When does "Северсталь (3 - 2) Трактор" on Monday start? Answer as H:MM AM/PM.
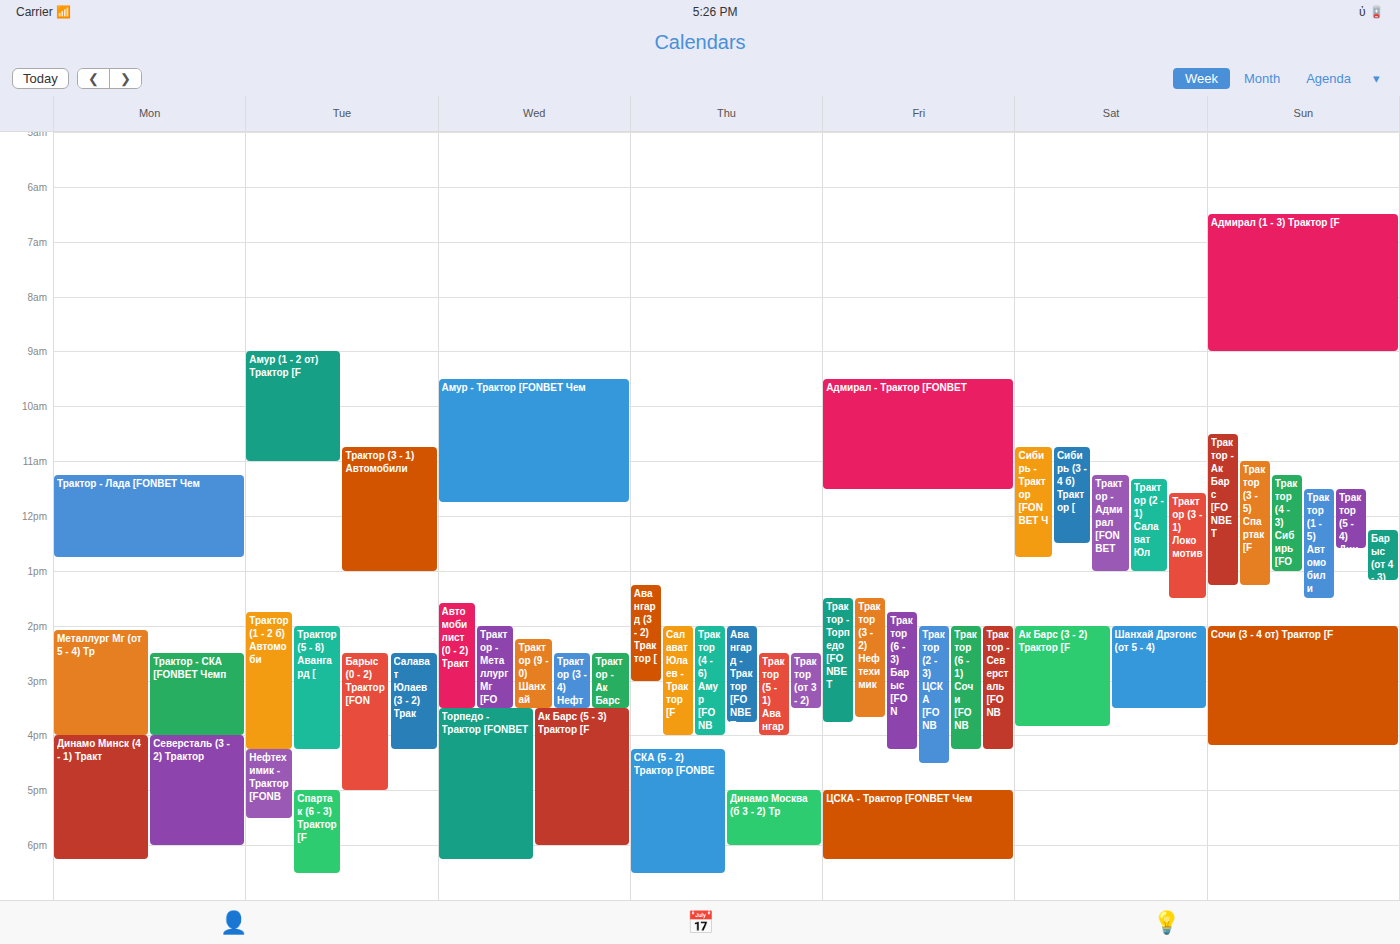
4:00 PM